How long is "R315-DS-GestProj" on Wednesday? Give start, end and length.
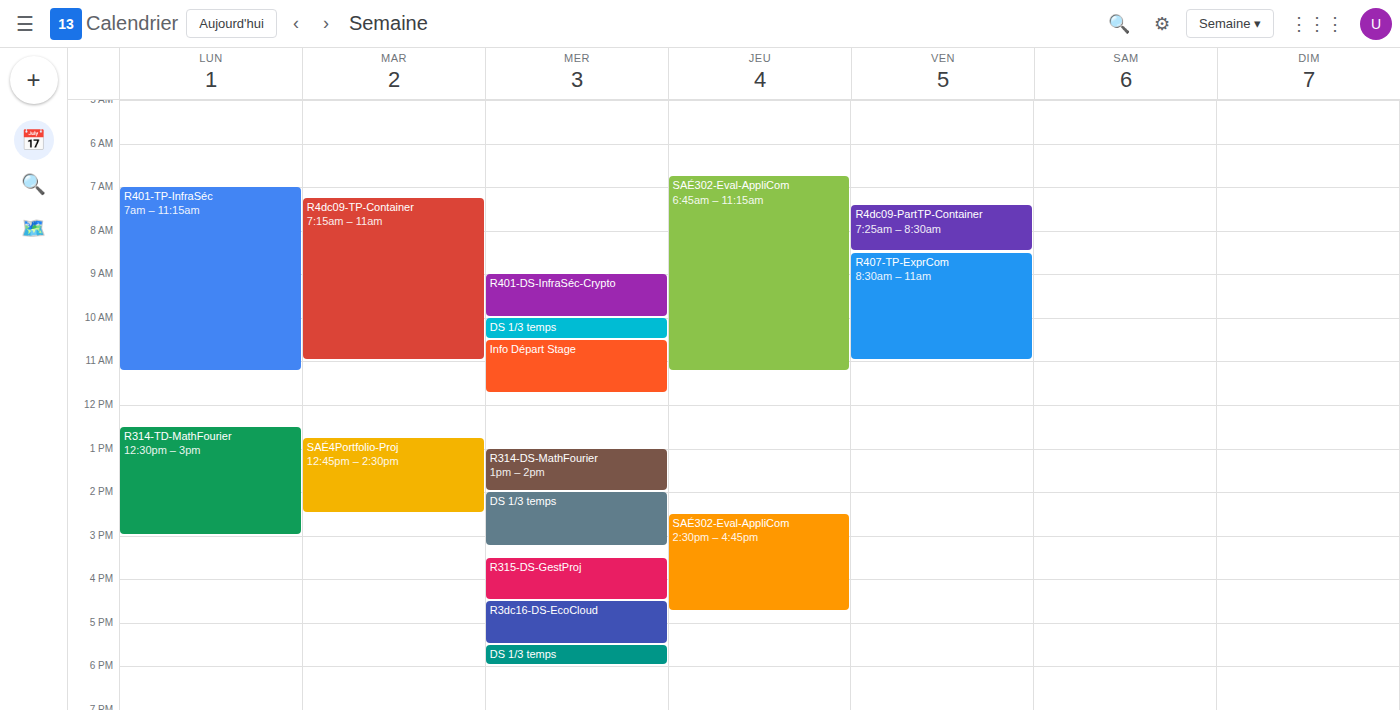
3:30 PM to 4:30 PM, 1 hour